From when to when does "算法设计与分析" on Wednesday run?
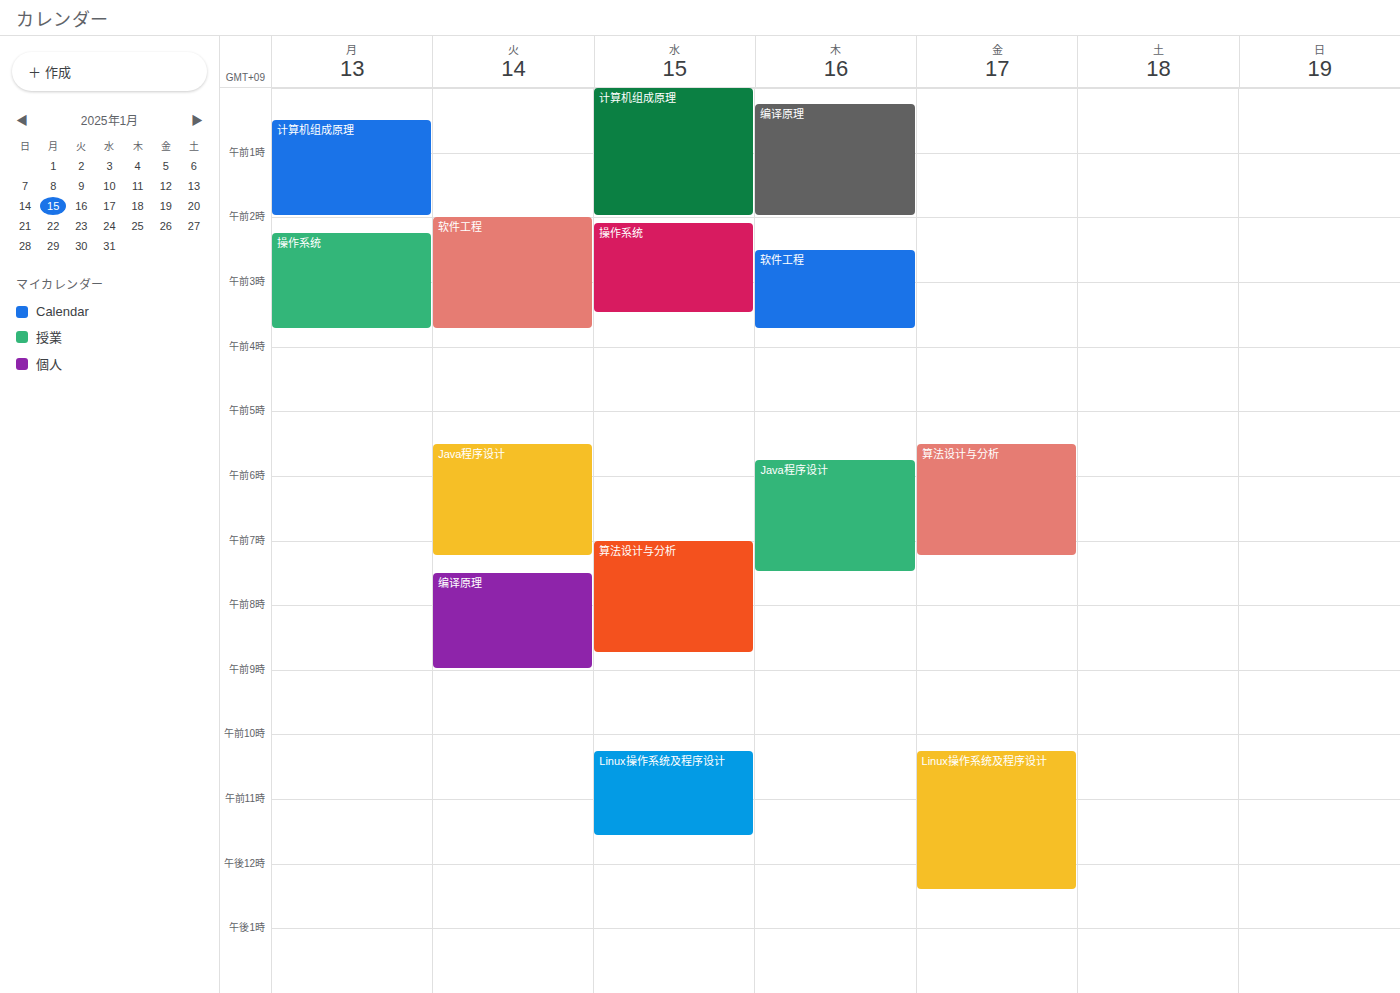
7:00 AM to 8:45 AM